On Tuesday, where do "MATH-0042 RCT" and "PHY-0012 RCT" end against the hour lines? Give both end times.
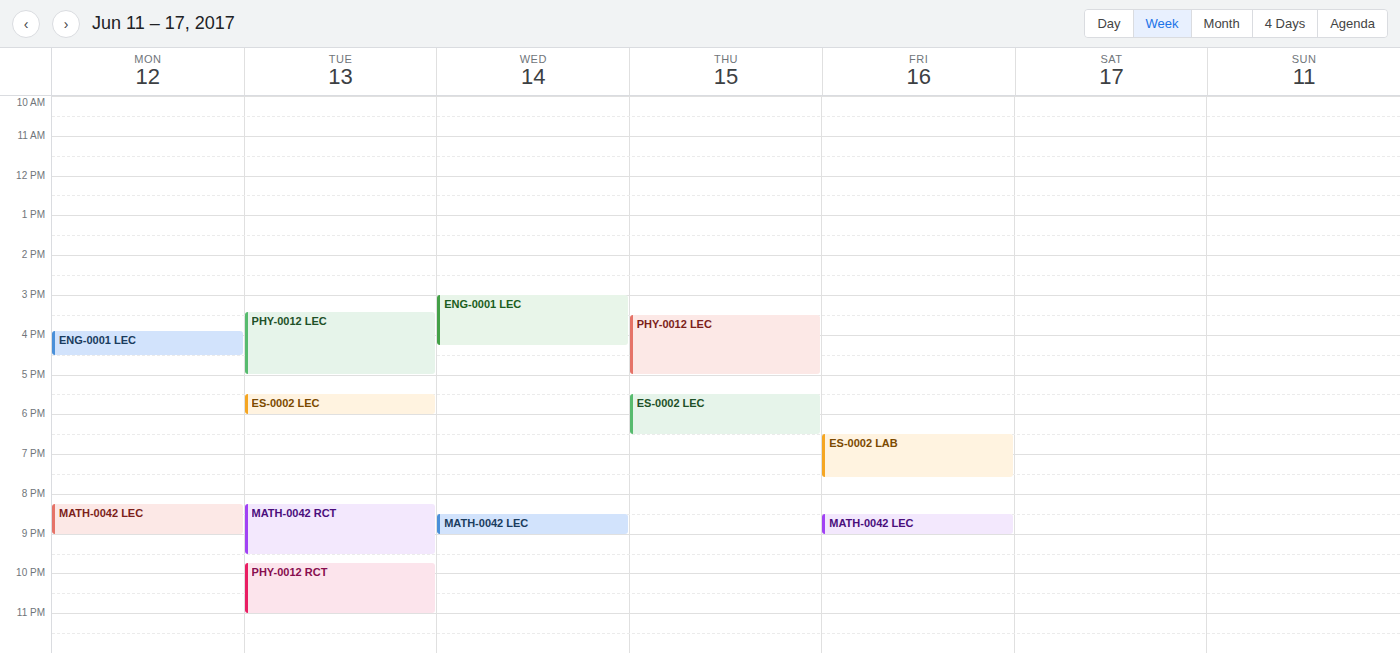
"MATH-0042 RCT": 9:30 PM, halfway between the 9 PM and 10 PM lines. "PHY-0012 RCT": 11:00 PM, exactly on the 11 PM line.